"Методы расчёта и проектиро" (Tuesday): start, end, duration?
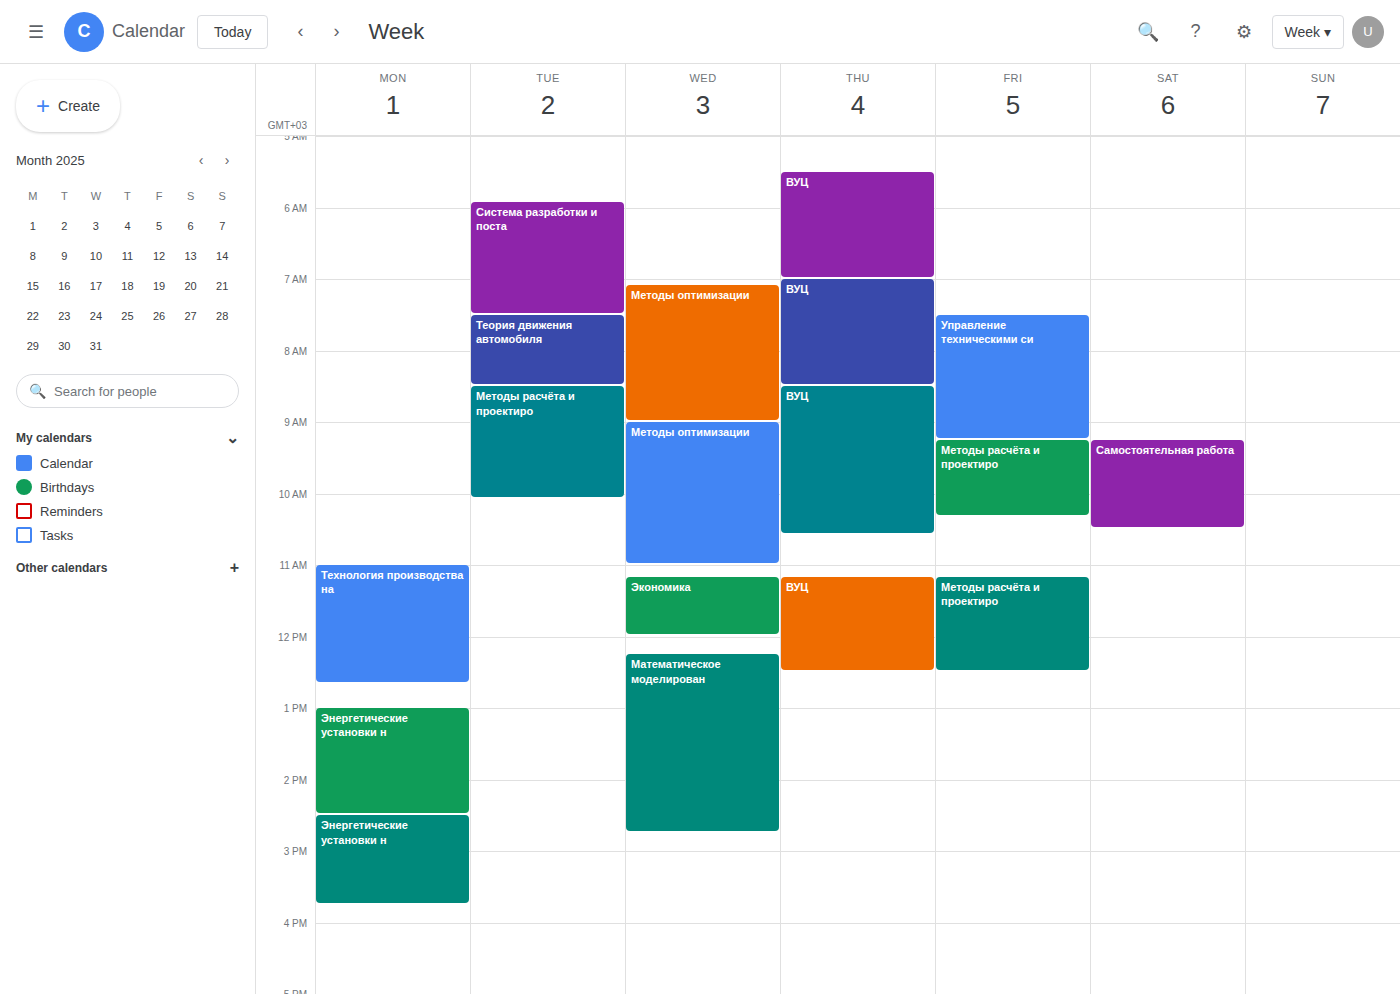
8:30 AM to 10:05 AM, 1 hour 35 minutes